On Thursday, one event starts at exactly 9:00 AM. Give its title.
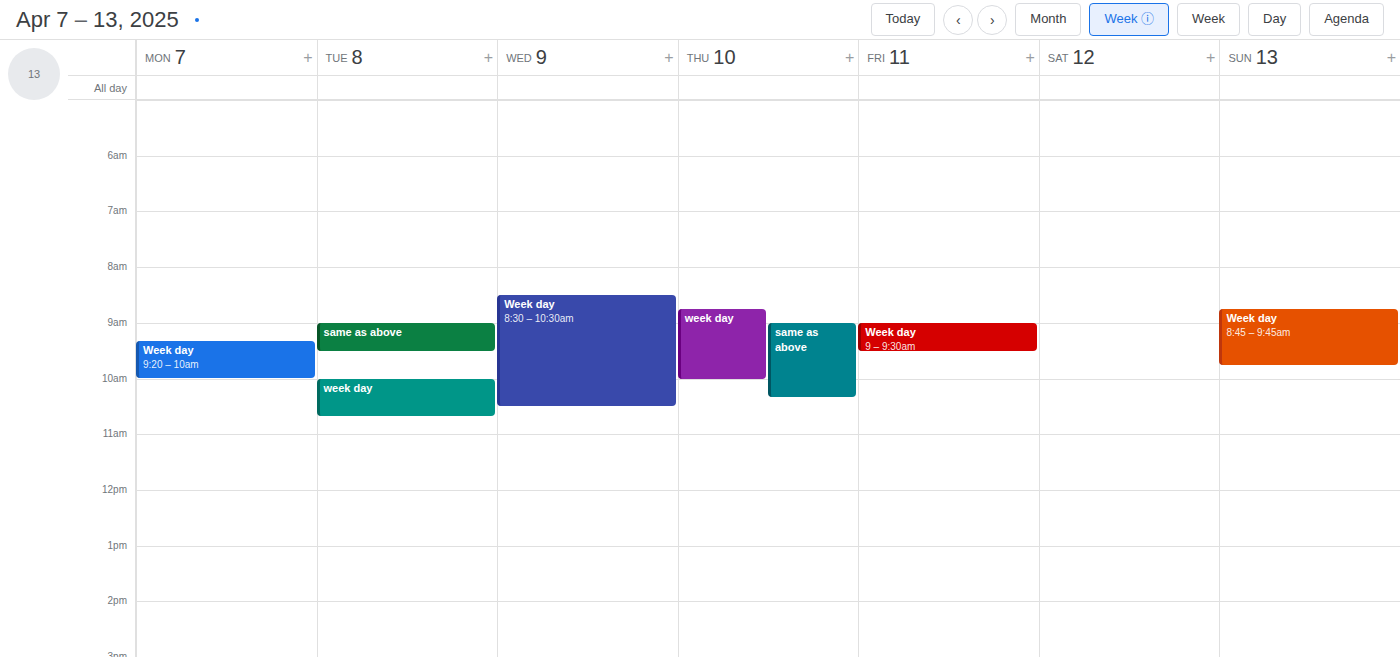
"same as above"